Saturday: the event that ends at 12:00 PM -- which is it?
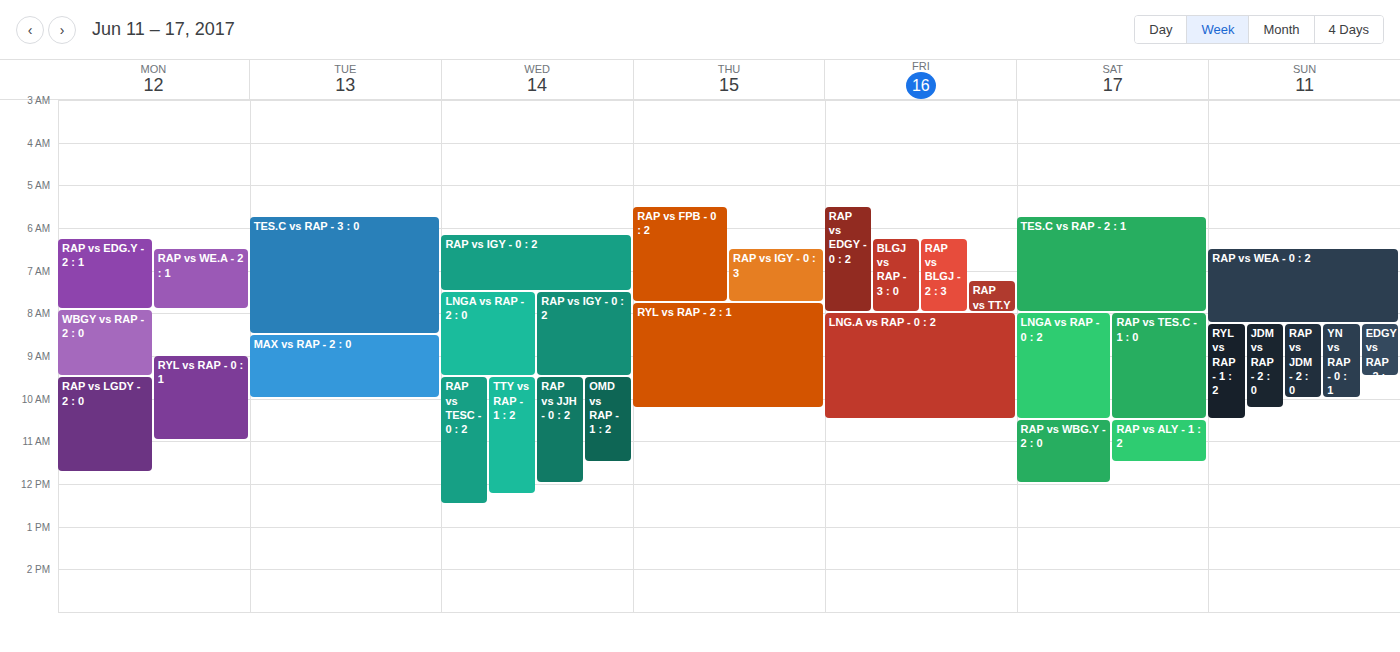
"RAP vs WBG.Y - 2 : 0"